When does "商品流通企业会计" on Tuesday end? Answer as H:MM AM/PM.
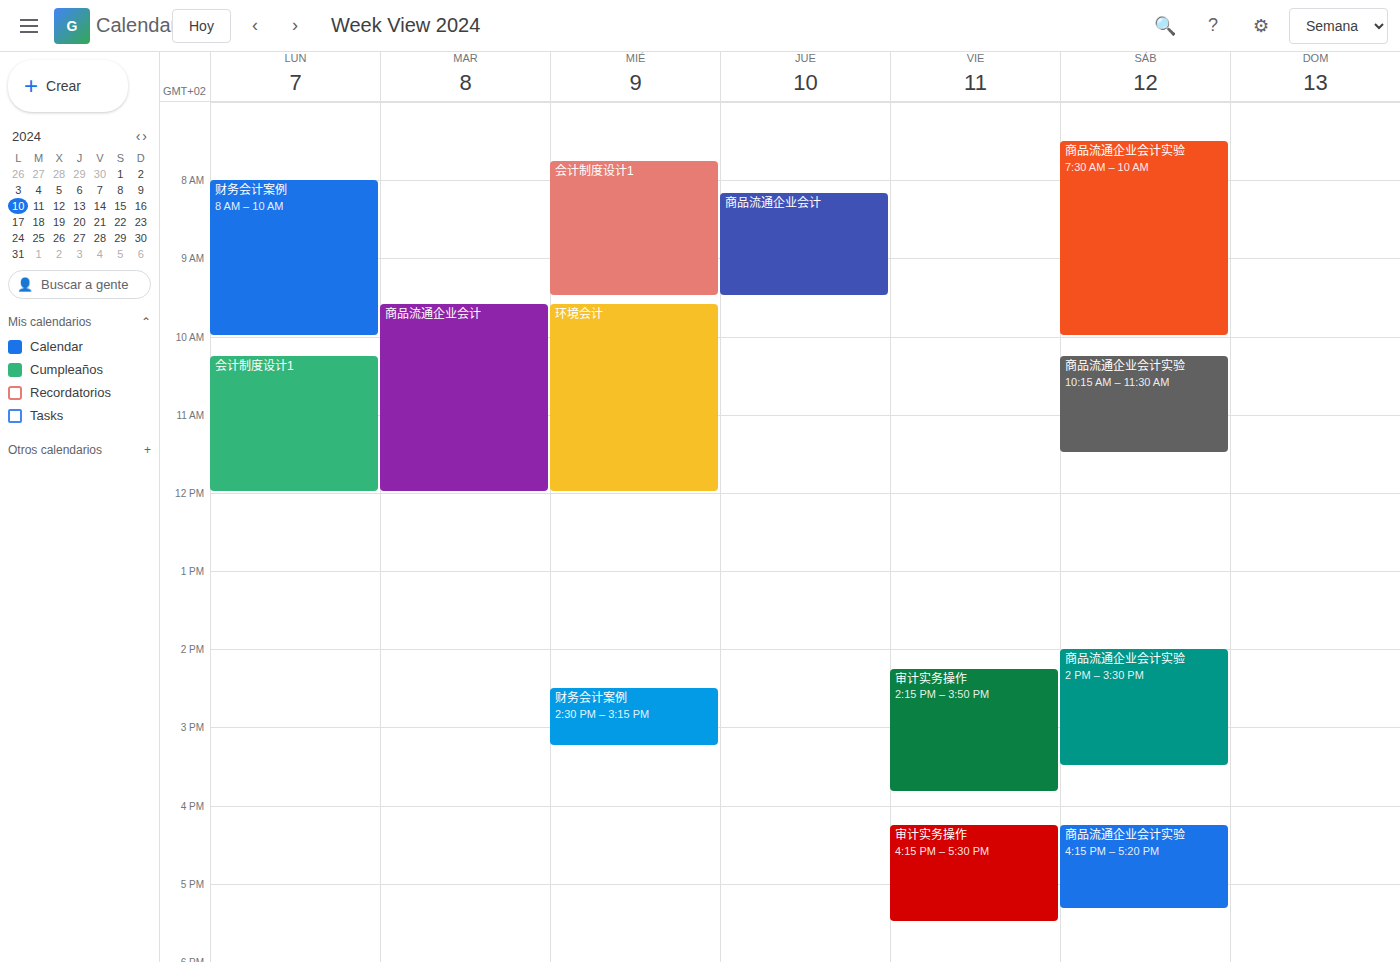
12:00 PM